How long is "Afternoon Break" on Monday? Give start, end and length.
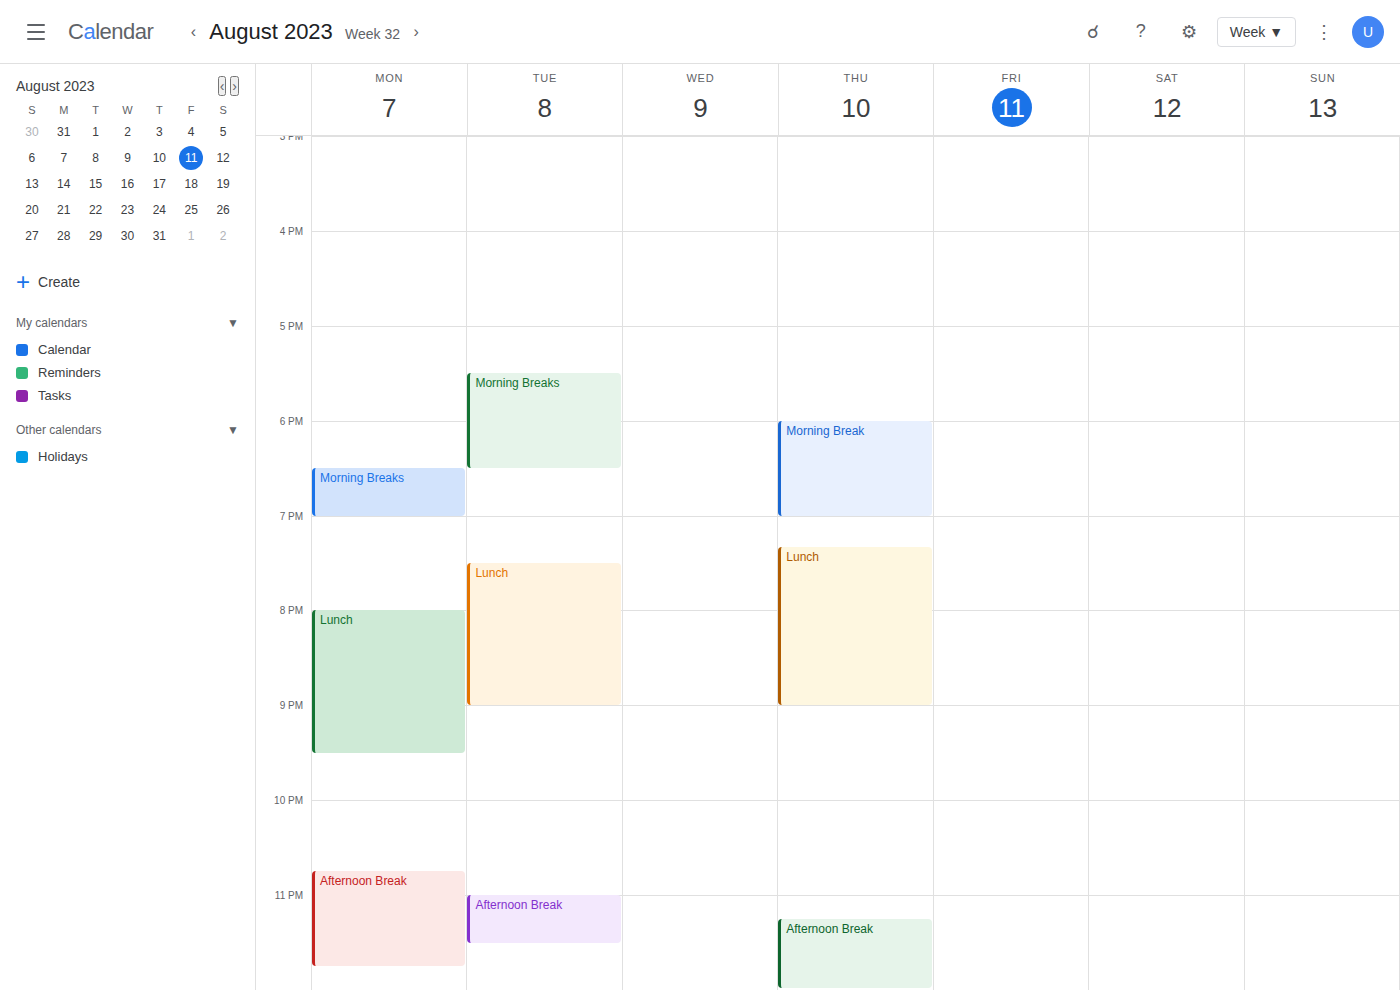
22:45 to 23:45, 1 hour